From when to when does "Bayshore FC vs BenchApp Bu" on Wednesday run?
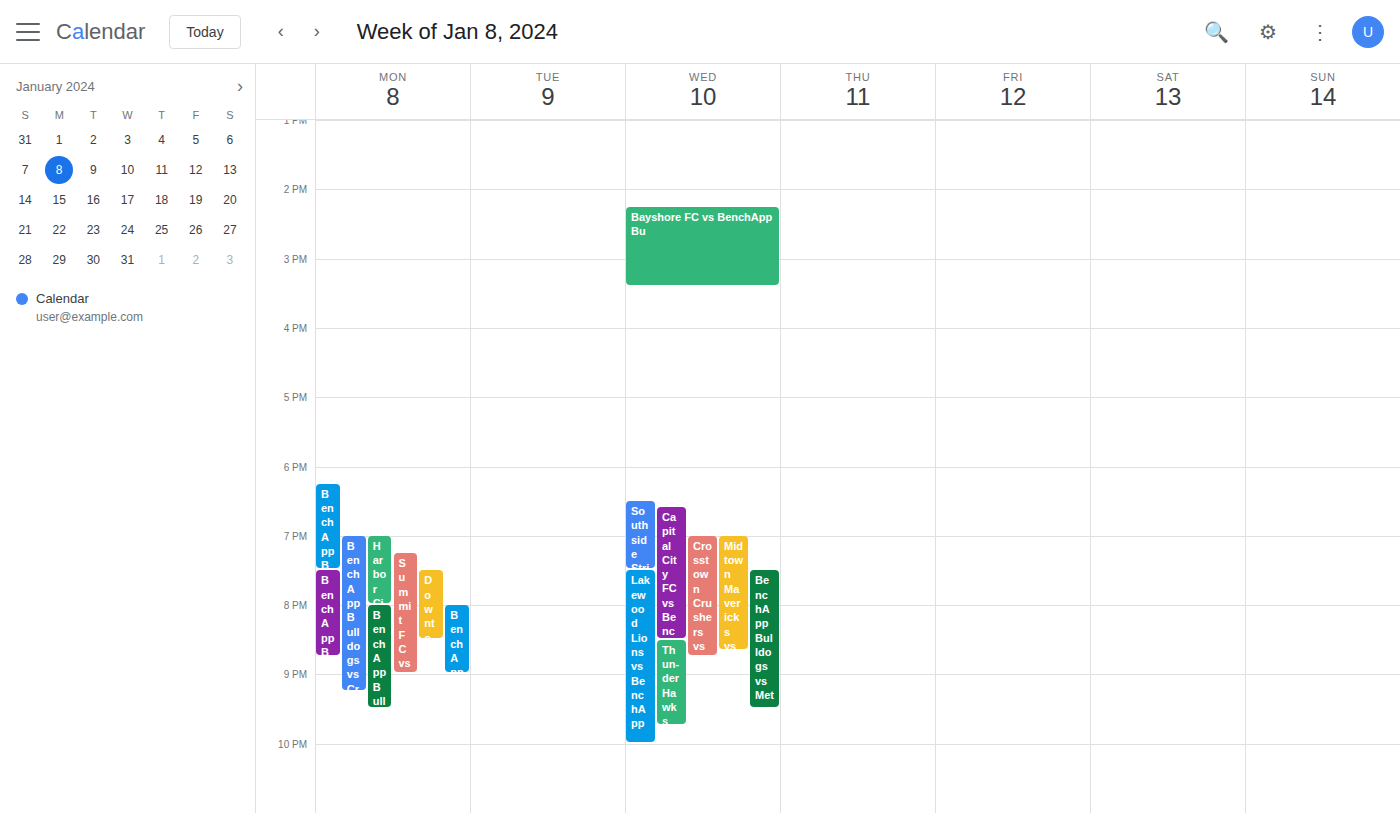
2:15 PM to 3:25 PM